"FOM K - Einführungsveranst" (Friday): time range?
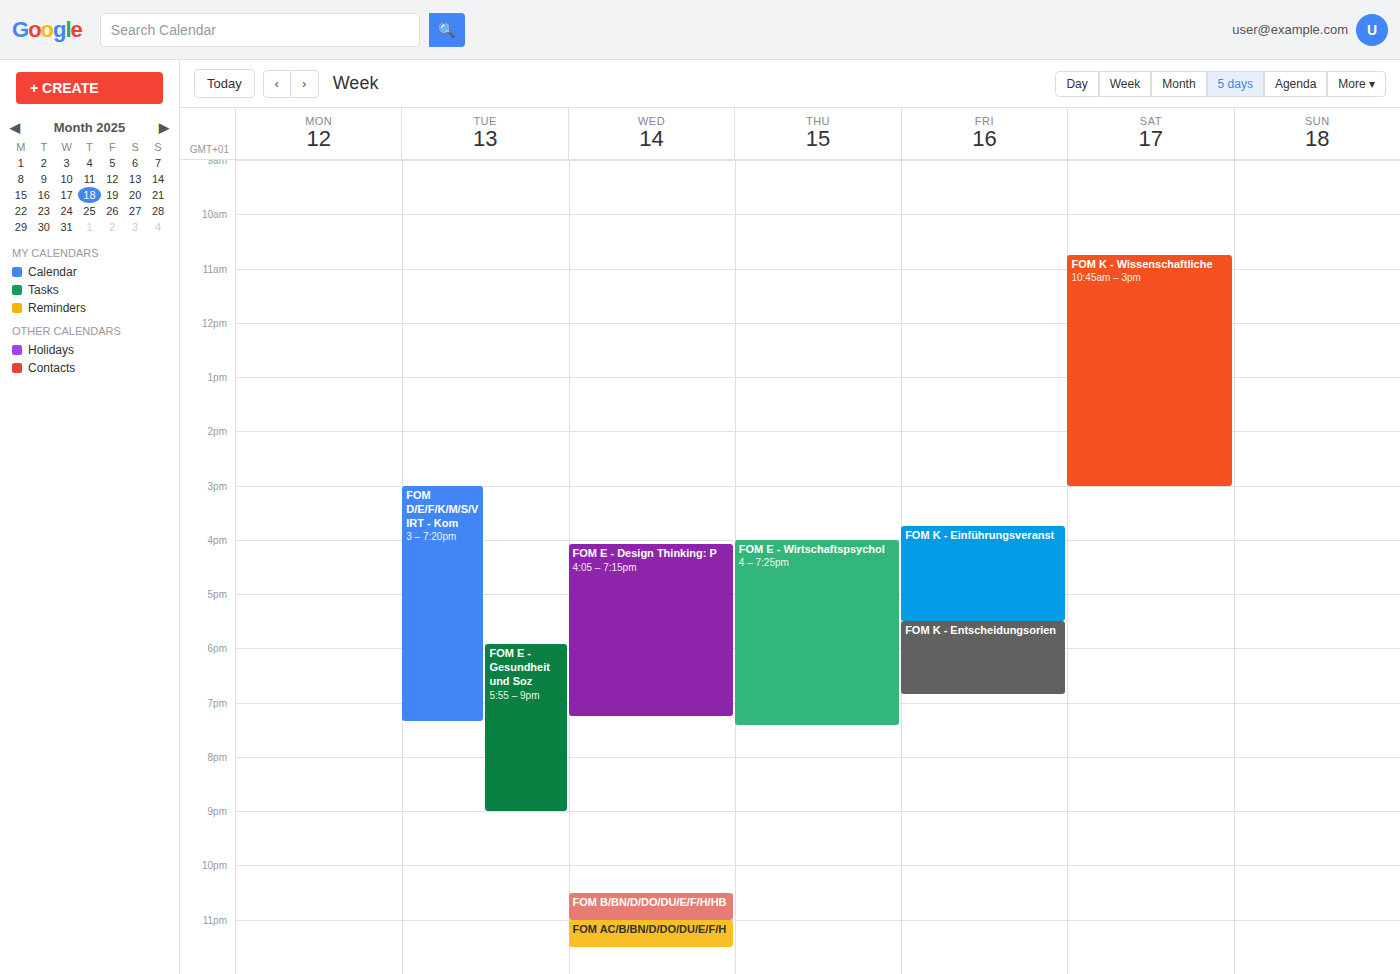
3:45 PM to 5:30 PM